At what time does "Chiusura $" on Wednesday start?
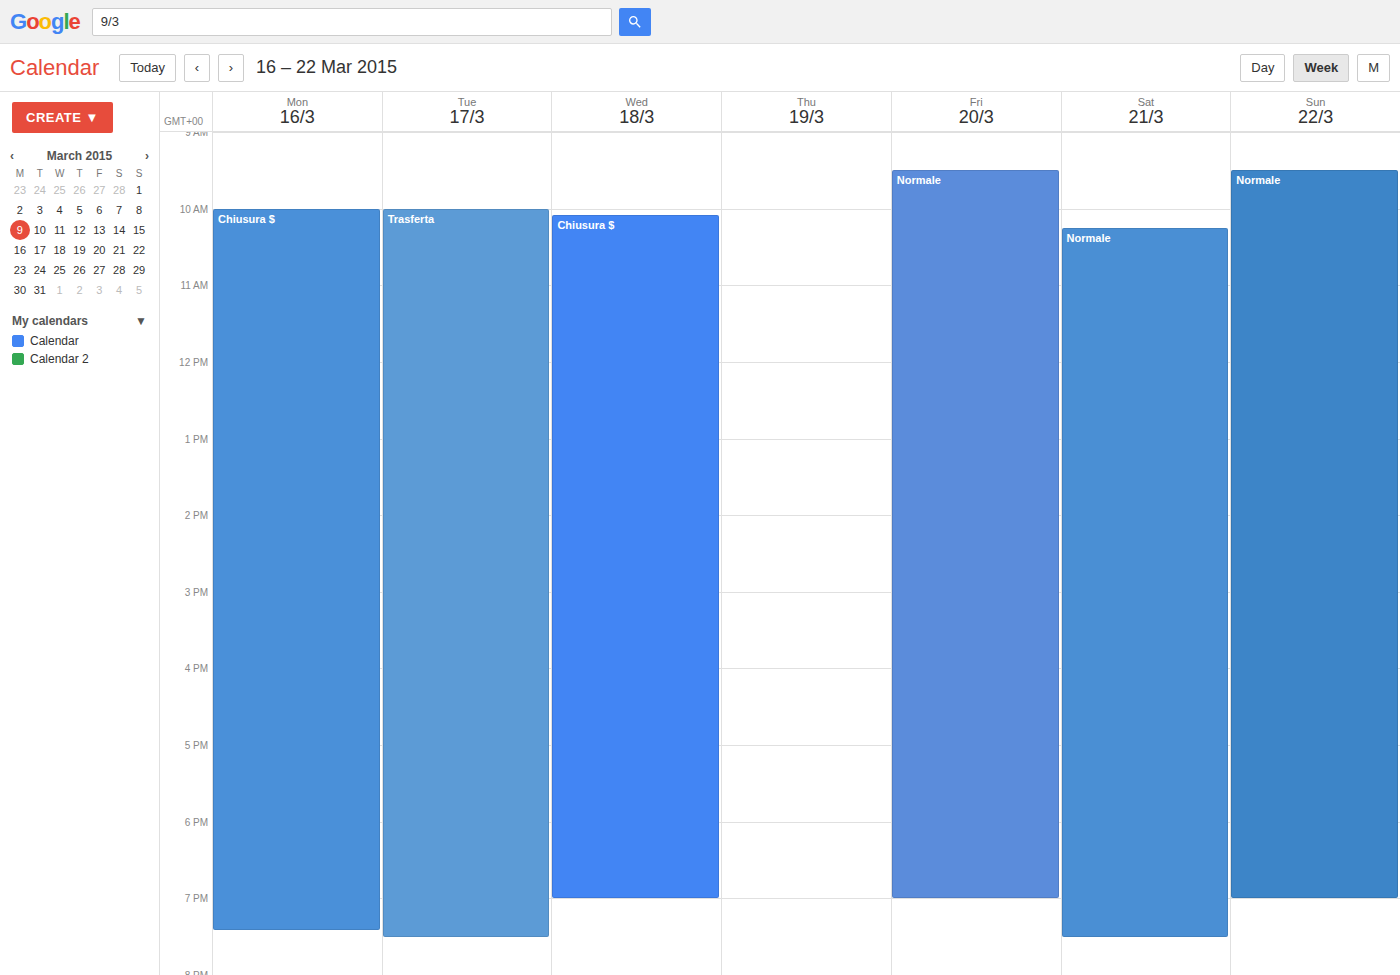
10:05 AM